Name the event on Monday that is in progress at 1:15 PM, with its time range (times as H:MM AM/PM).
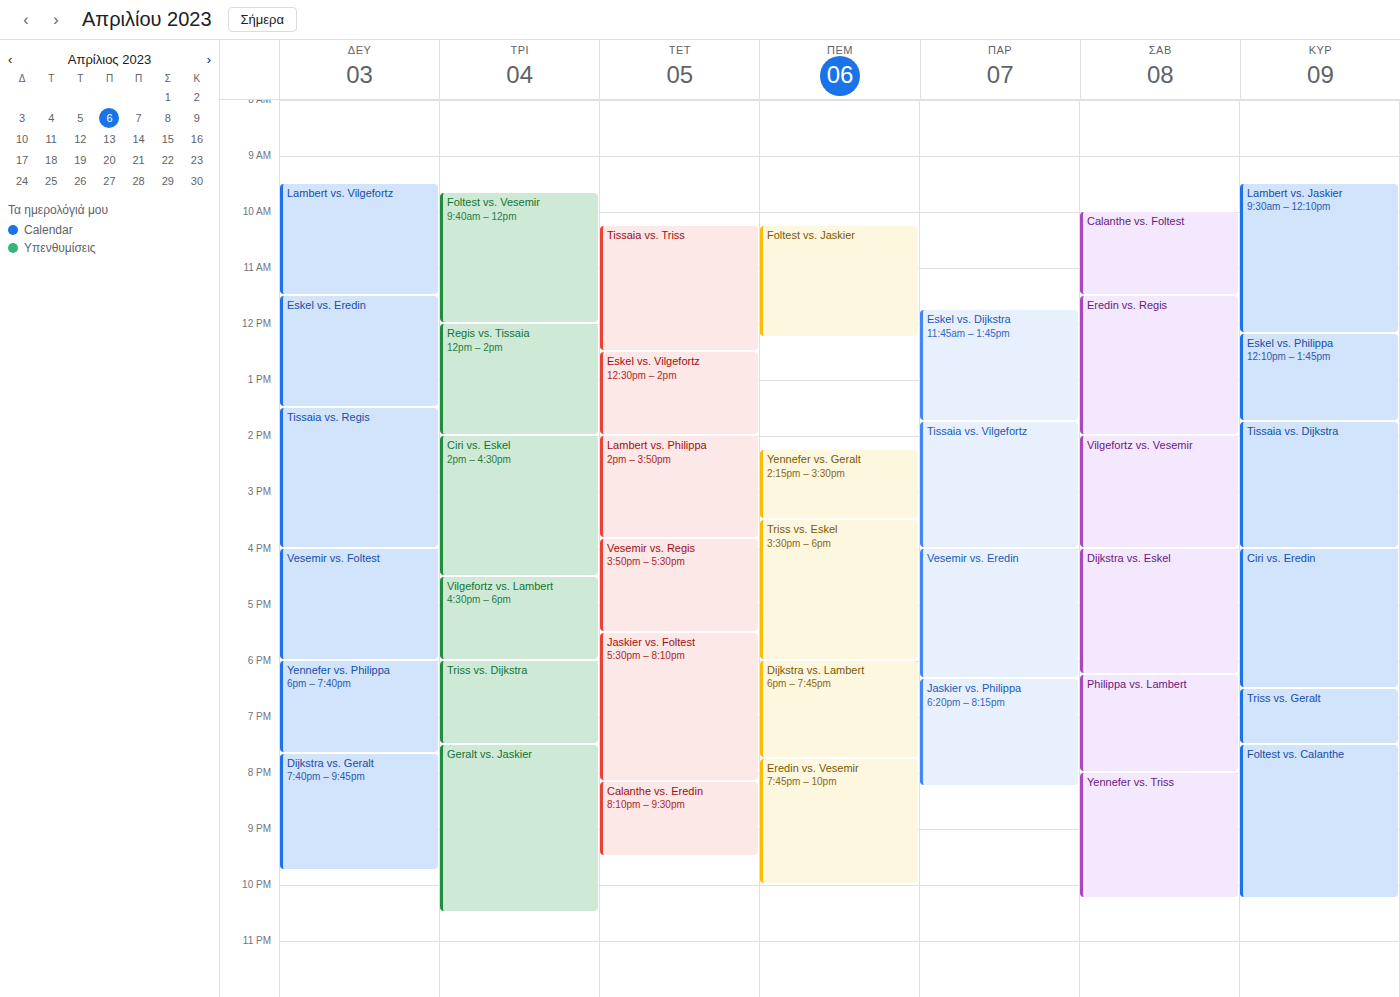
"Eskel vs. Eredin", 11:30 AM to 1:30 PM